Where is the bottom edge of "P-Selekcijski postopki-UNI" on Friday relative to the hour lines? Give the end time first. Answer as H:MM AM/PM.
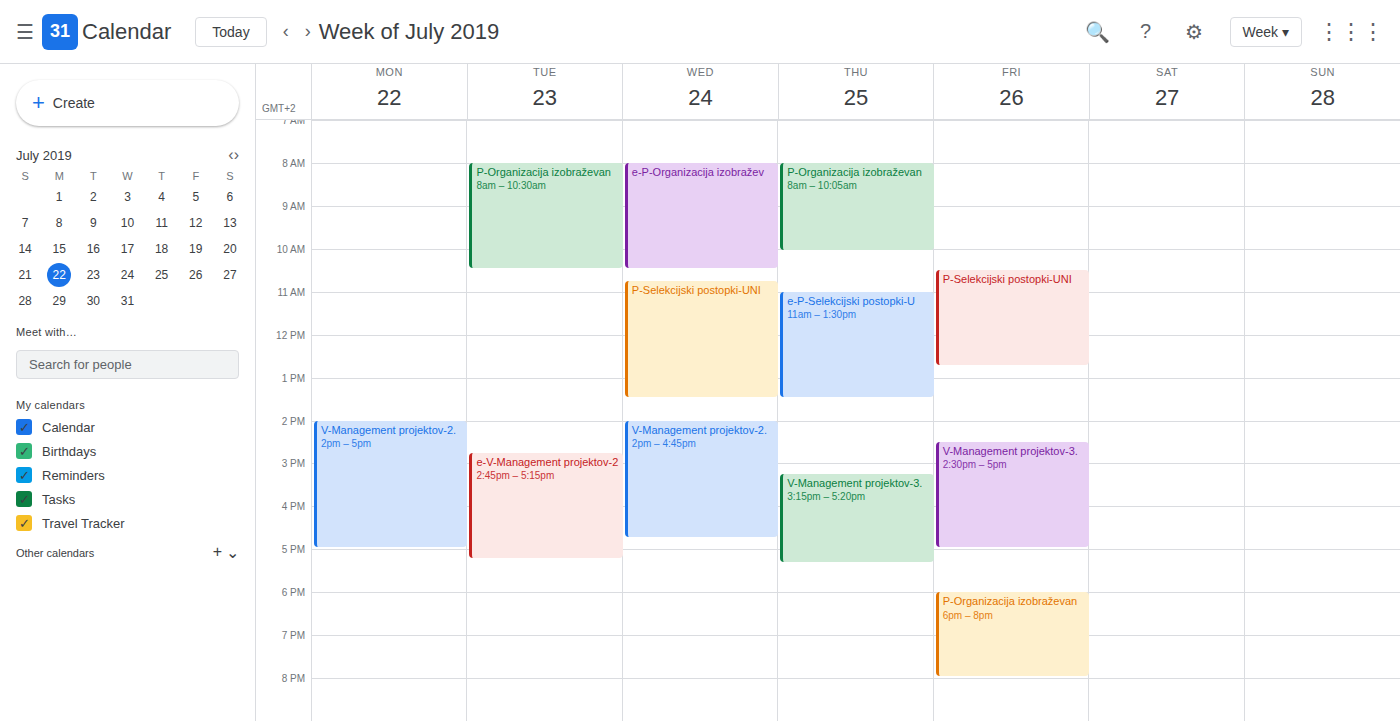
12:45 PM -- neither: three quarters of the way from the 12 PM line to the 1 PM line.